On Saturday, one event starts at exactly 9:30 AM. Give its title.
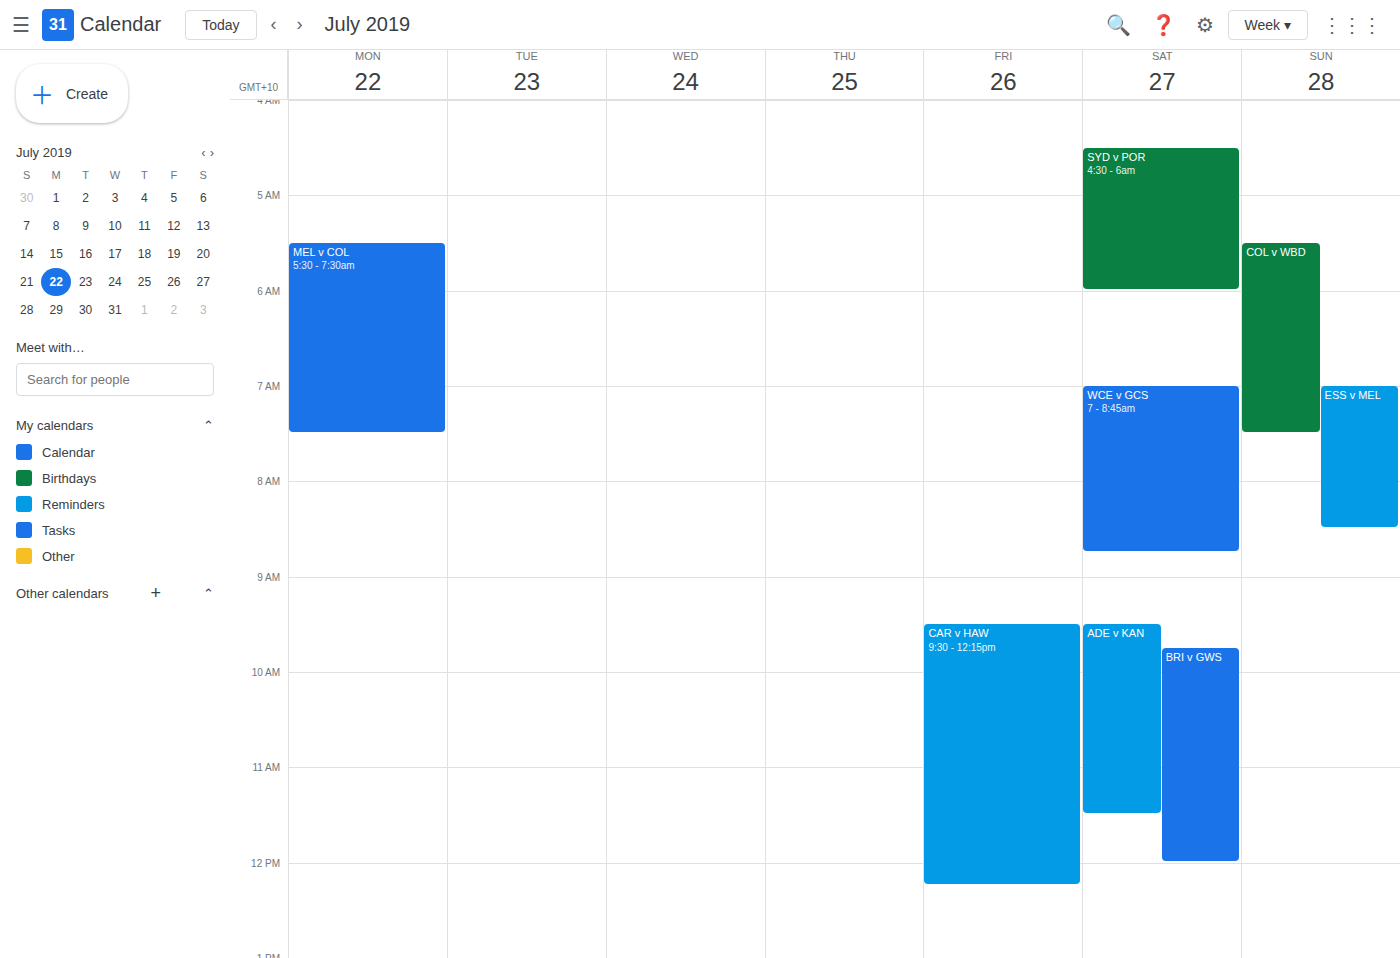
"ADE v KAN"